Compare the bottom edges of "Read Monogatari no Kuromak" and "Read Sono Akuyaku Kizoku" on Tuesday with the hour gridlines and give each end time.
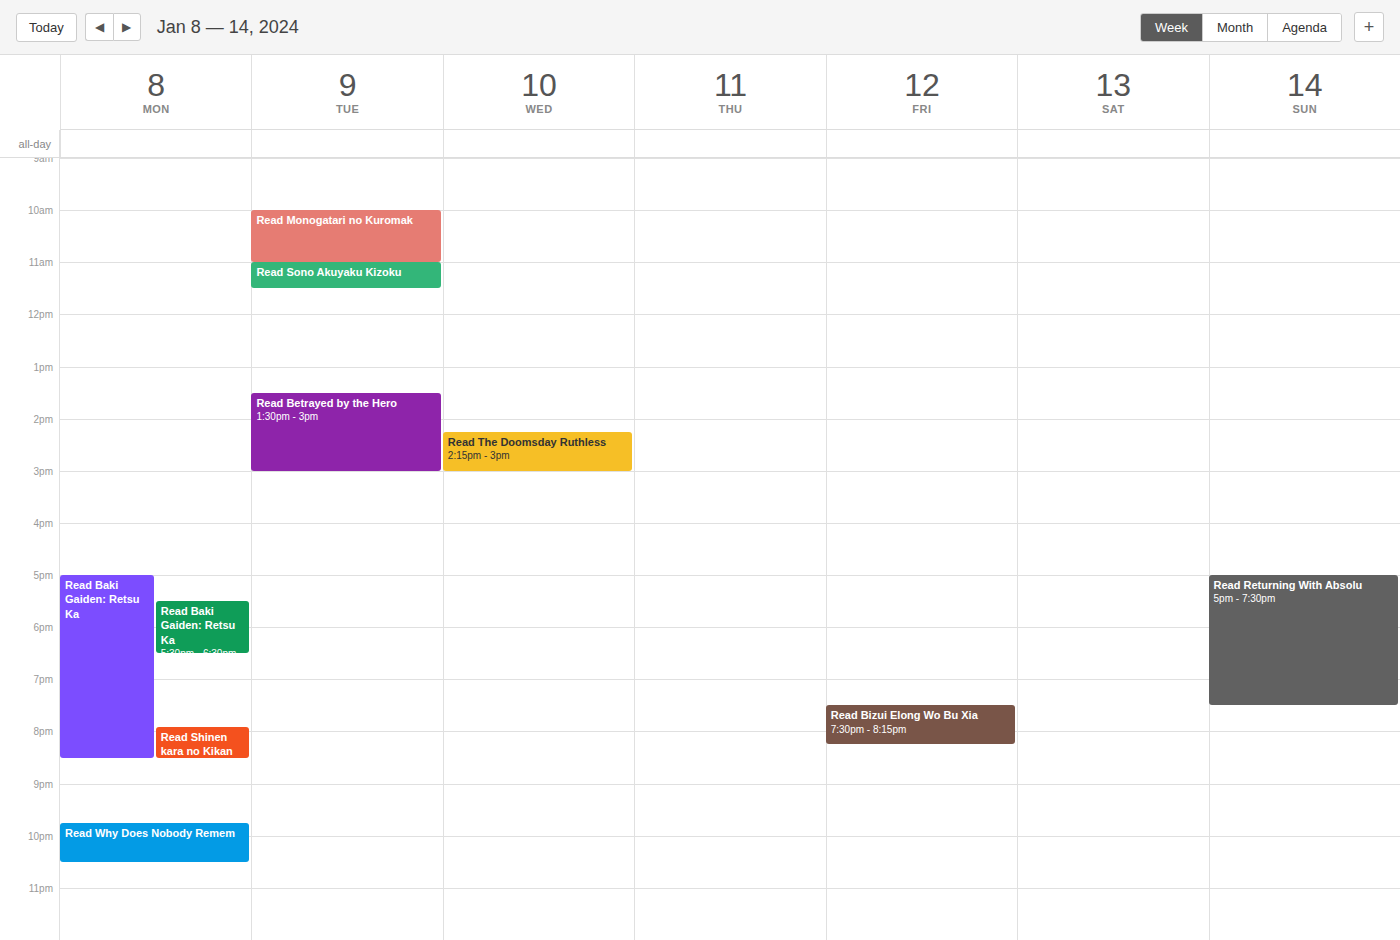
"Read Monogatari no Kuromak": 11:00 AM, exactly on the 11 AM line. "Read Sono Akuyaku Kizoku": 11:30 AM, halfway between the 11 AM and 12 PM lines.